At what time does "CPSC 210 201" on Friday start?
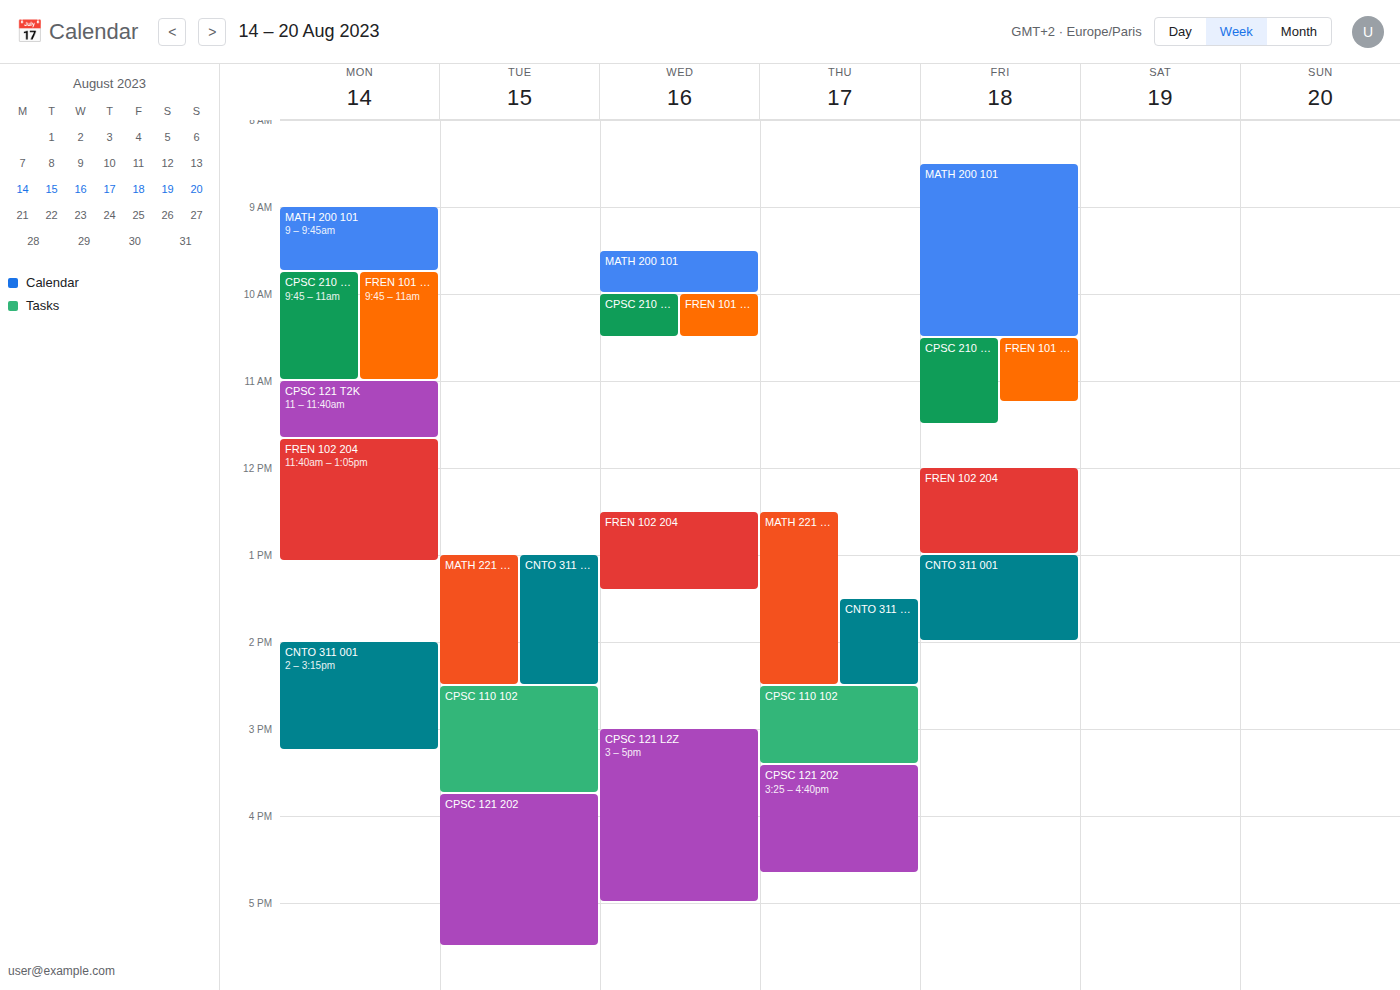
10:30 AM